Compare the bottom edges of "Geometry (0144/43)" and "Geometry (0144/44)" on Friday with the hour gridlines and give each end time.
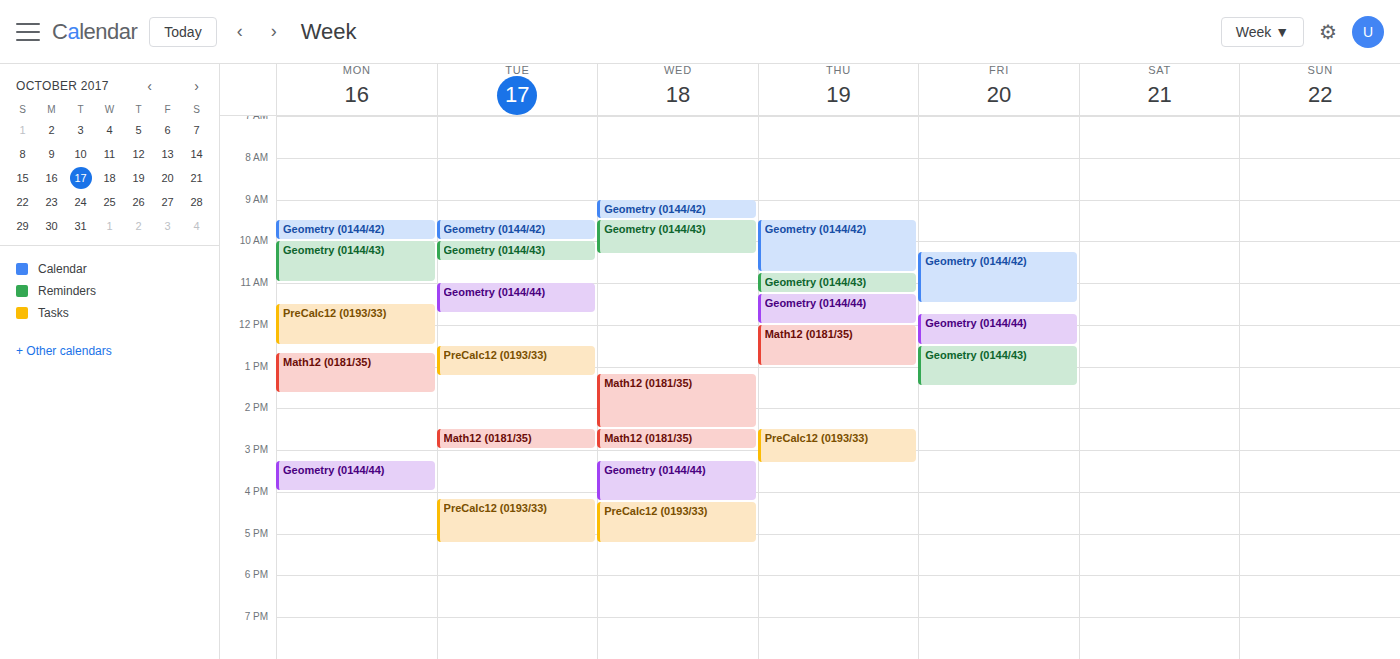
"Geometry (0144/43)": 1:30 PM, halfway between the 1 PM and 2 PM lines. "Geometry (0144/44)": 12:30 PM, halfway between the 12 PM and 1 PM lines.